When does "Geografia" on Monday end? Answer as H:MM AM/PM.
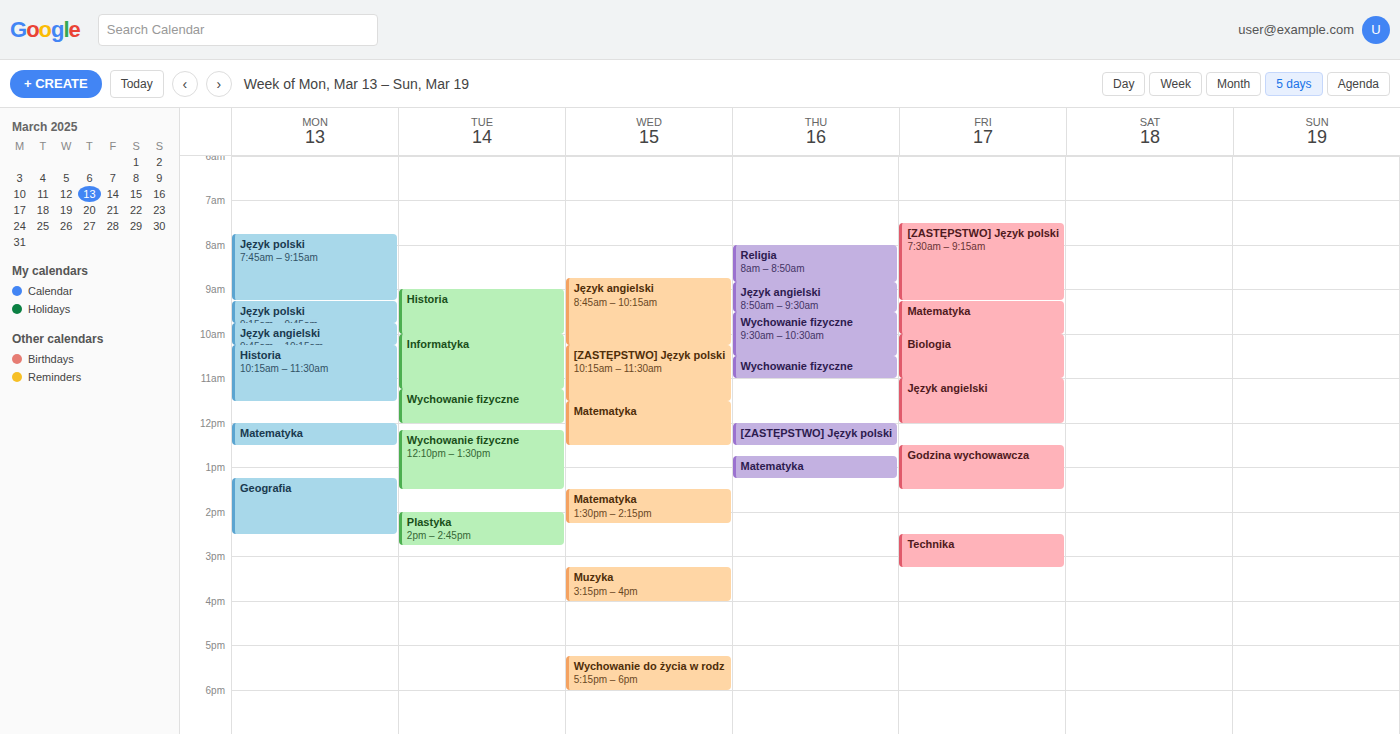
2:30 PM